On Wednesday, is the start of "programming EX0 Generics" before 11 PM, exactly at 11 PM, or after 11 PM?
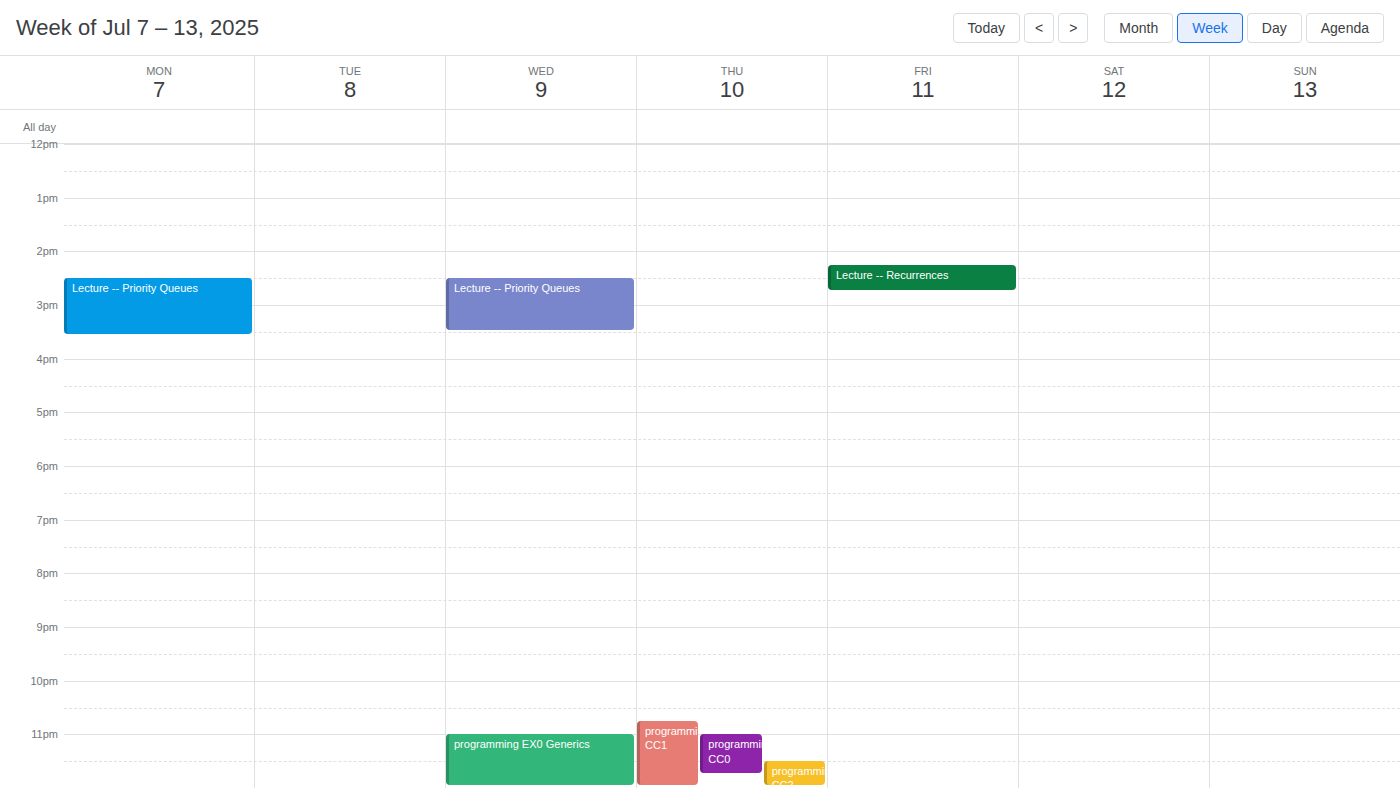
11:00 PM -- exactly at 11 PM, on the 11 PM line.